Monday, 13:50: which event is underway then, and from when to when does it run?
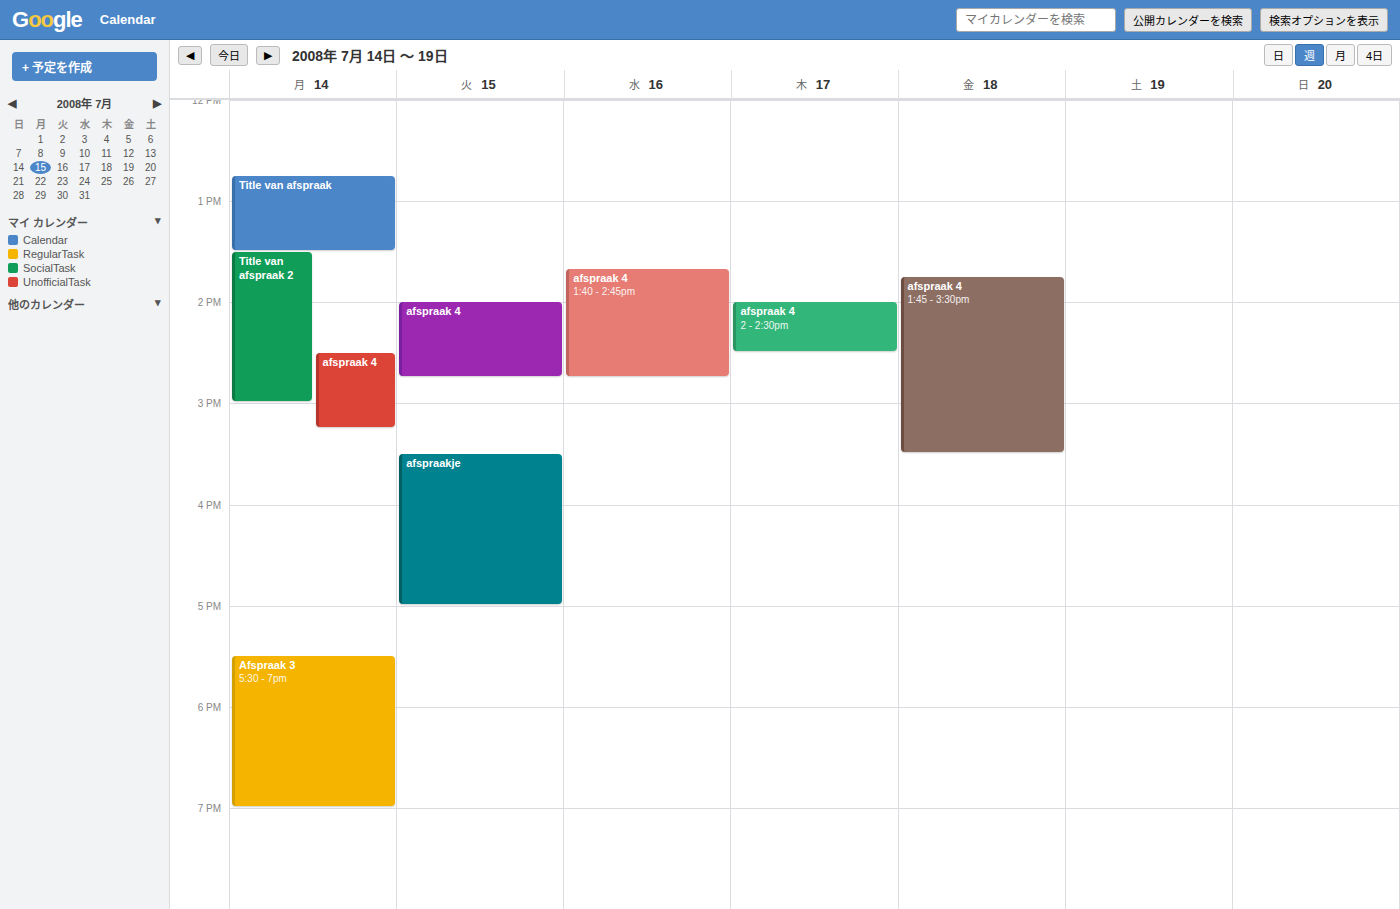
"Title van afspraak 2", 13:30 to 15:00